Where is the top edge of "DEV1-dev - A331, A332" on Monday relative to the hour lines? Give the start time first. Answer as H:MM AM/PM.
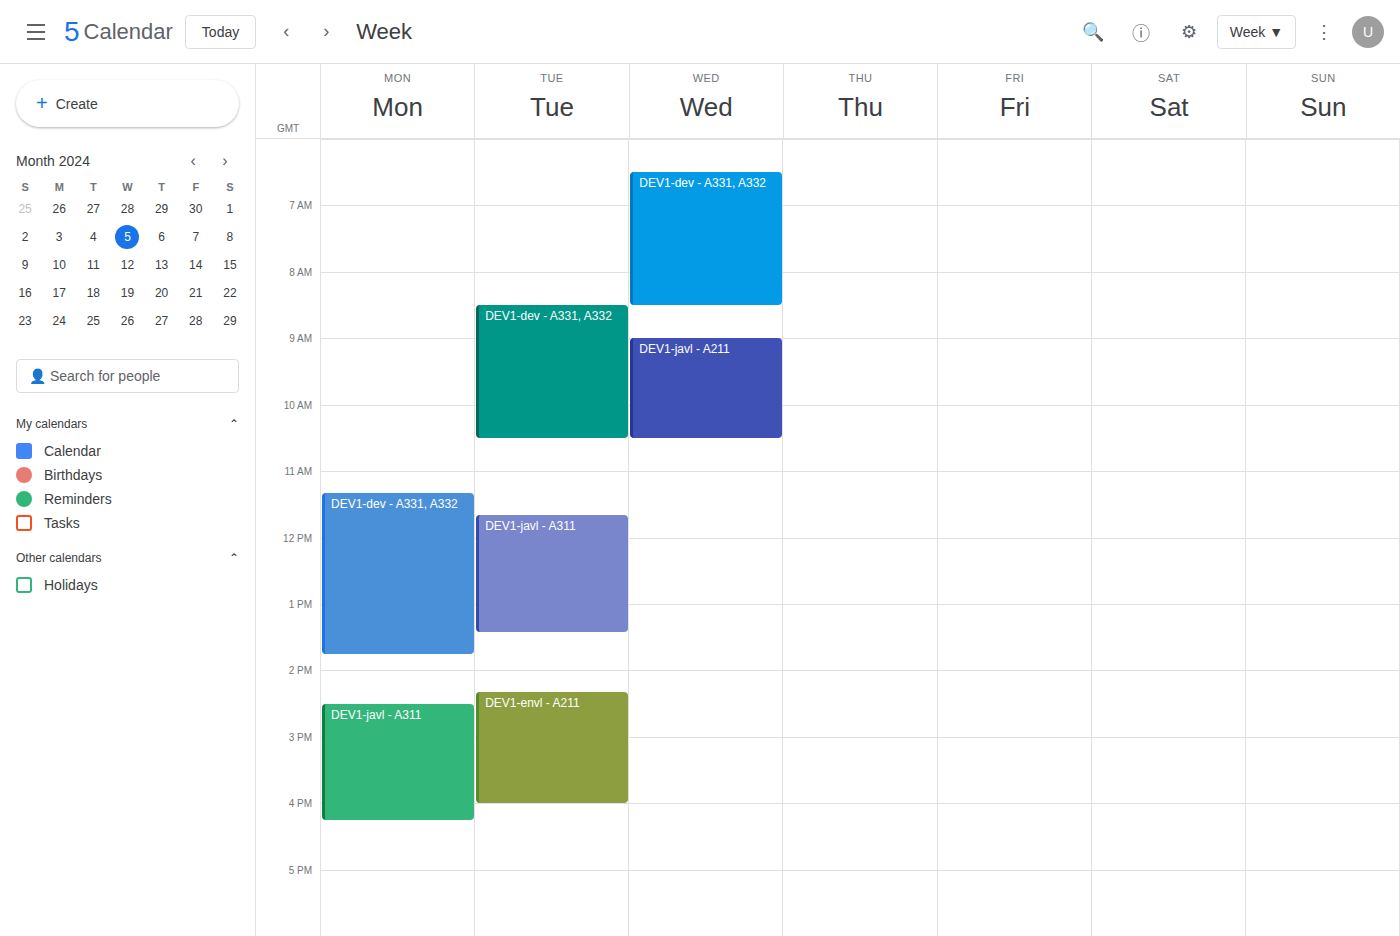
11:20 AM -- neither: 20 minutes below the 11 AM line and 40 minutes above the 12 PM line.